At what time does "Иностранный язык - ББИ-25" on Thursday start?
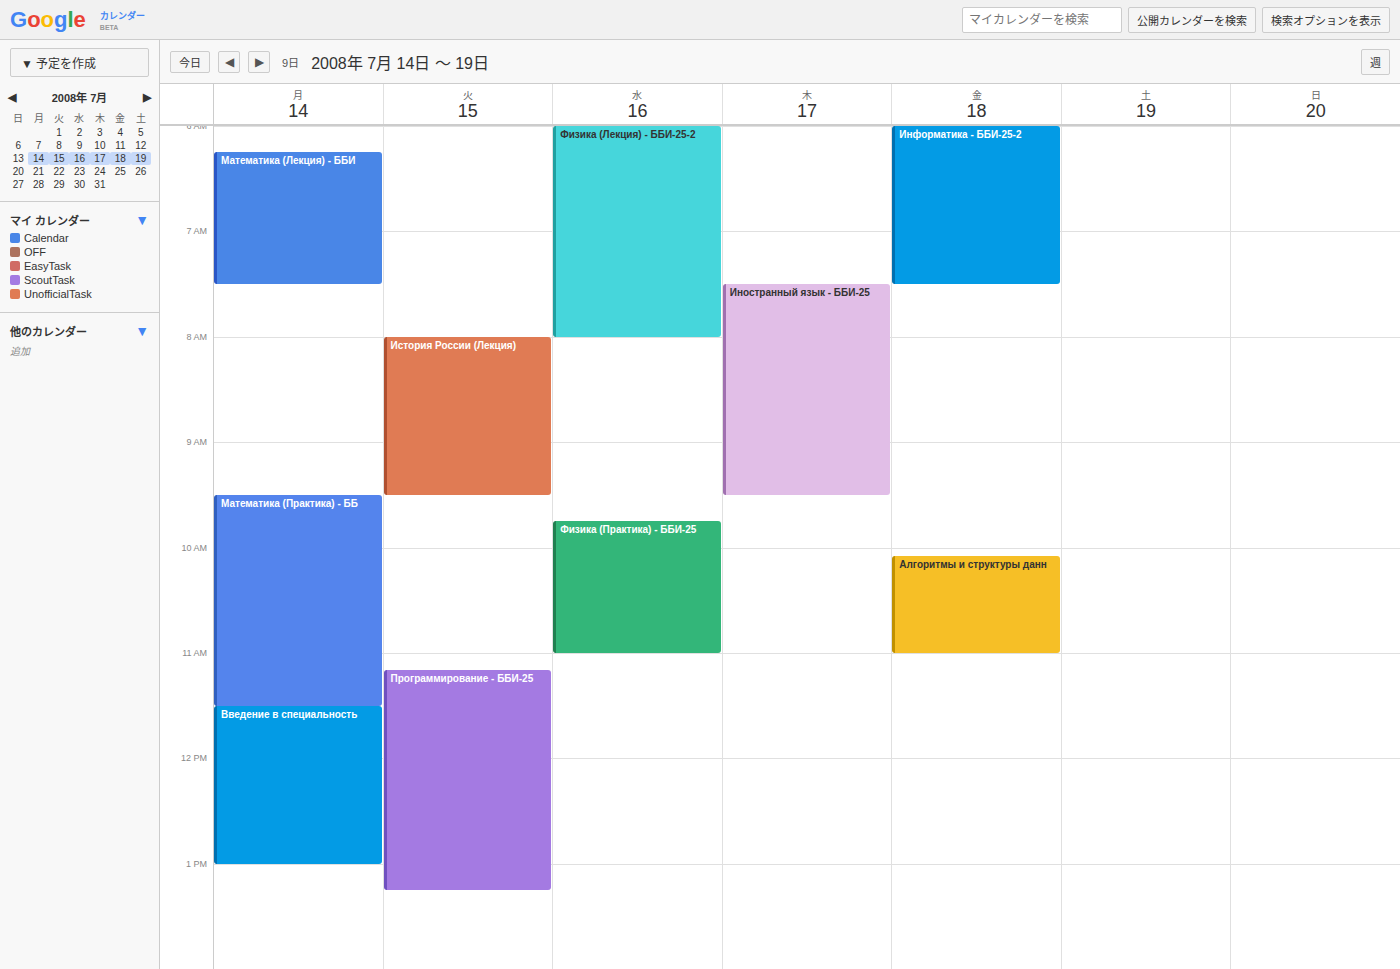
7:30 AM